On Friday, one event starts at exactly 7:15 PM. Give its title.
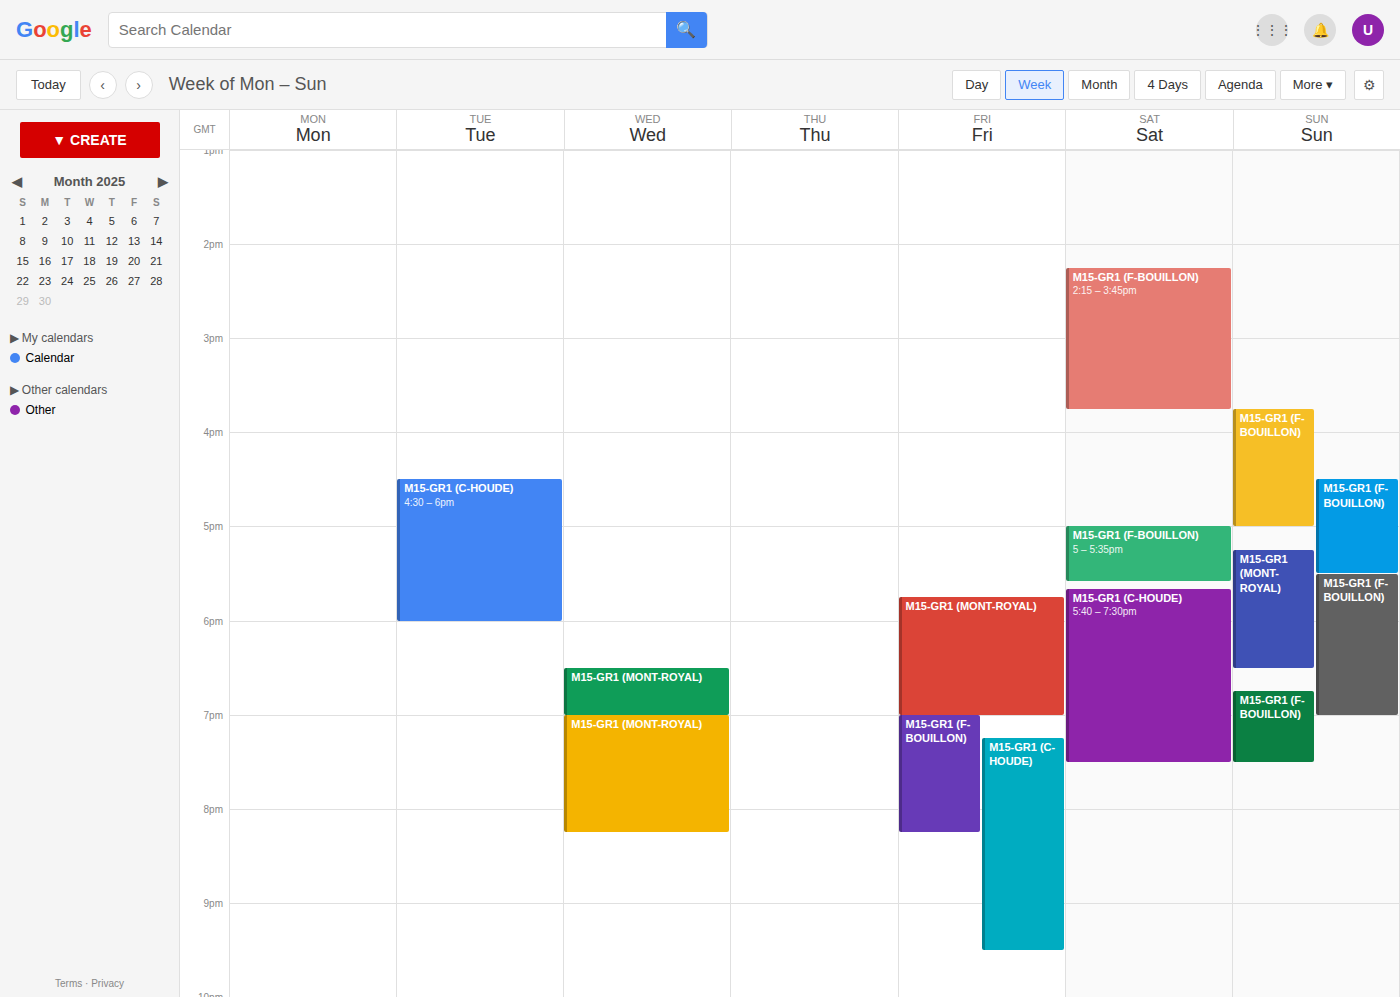
"M15-GR1 (C-HOUDE)"